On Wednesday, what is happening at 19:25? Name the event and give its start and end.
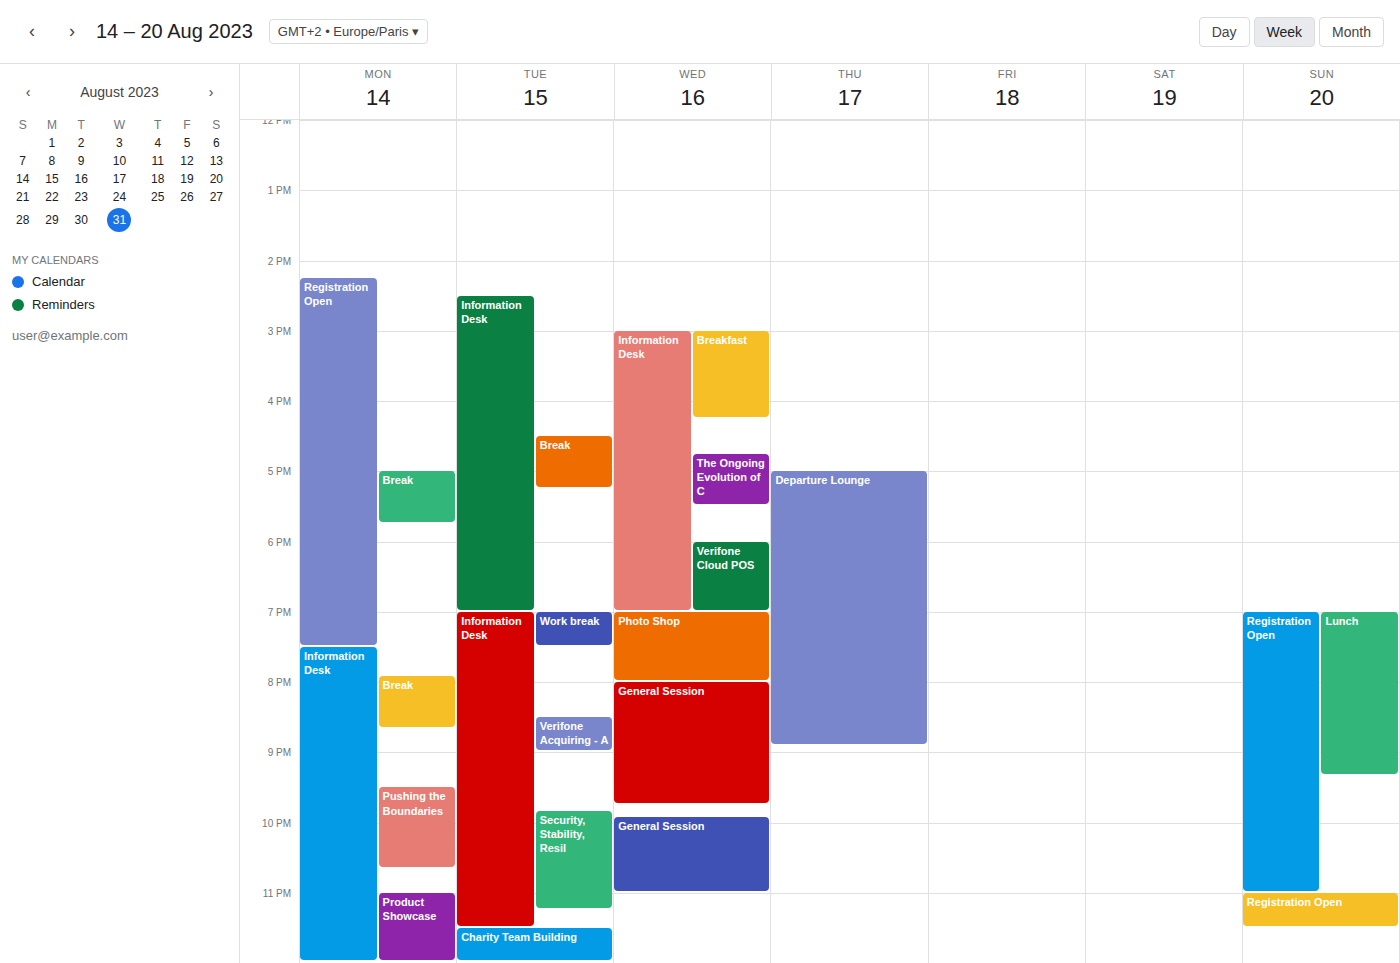
"Photo Shop", 19:00 to 20:00